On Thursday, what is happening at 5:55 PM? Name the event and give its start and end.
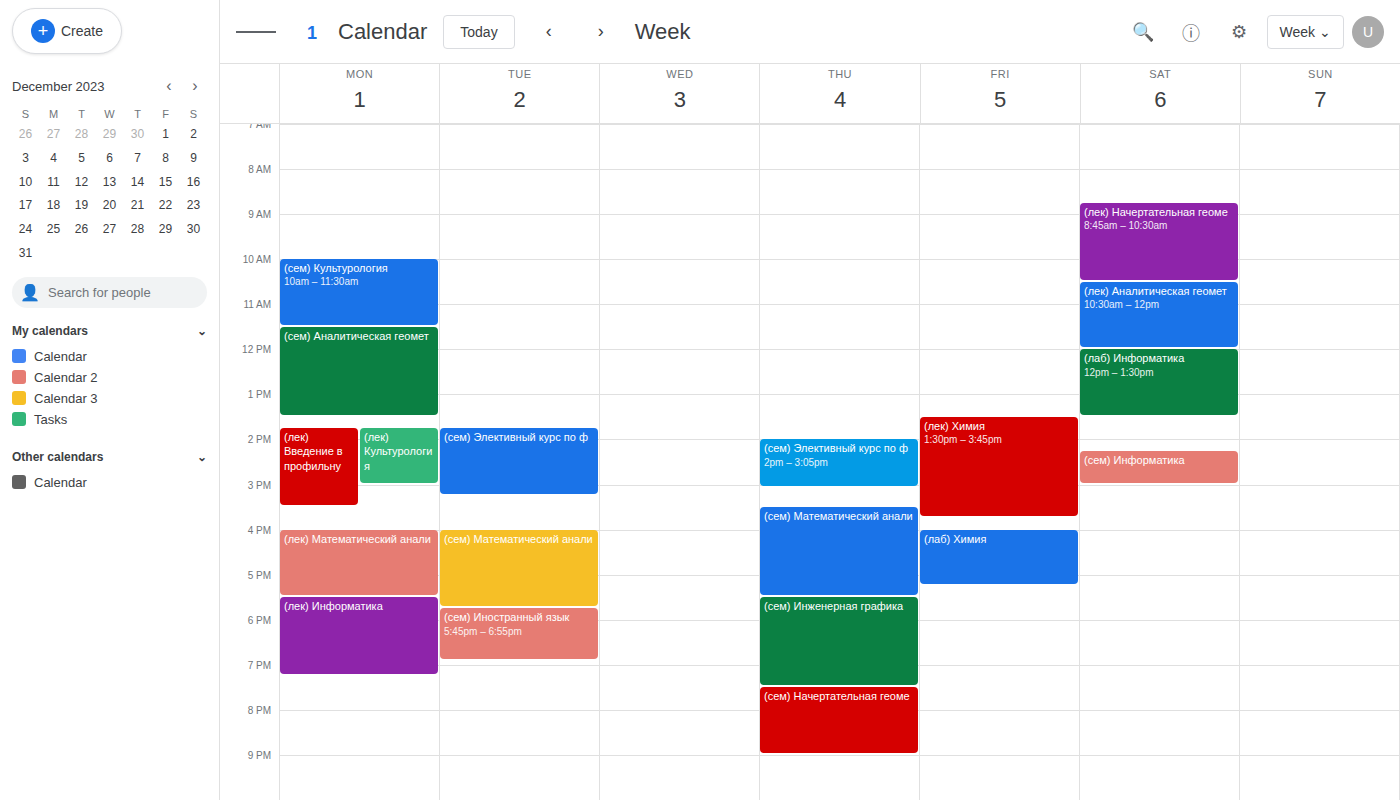
"(сем) Инженерная графика", 5:30 PM to 7:30 PM